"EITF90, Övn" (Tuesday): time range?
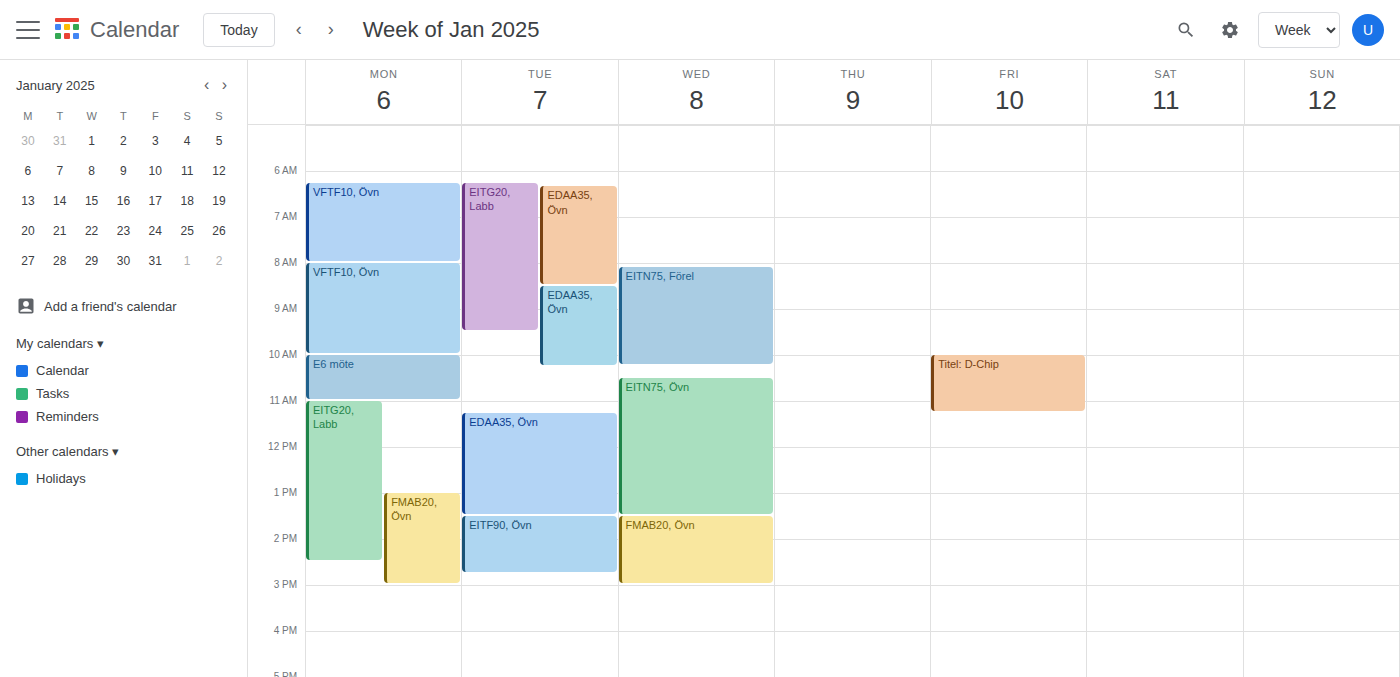
1:30 PM to 2:45 PM